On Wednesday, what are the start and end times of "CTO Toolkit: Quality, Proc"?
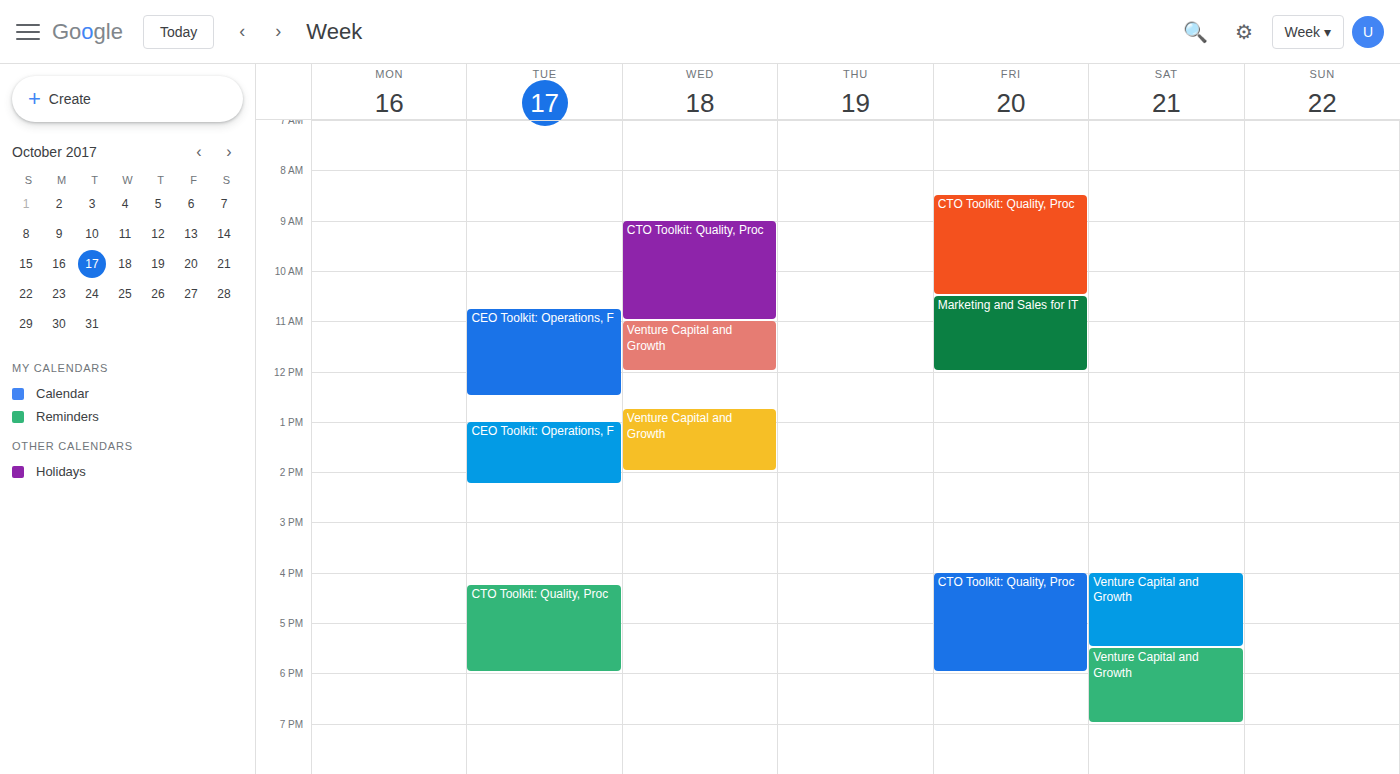
9:00 AM to 11:00 AM